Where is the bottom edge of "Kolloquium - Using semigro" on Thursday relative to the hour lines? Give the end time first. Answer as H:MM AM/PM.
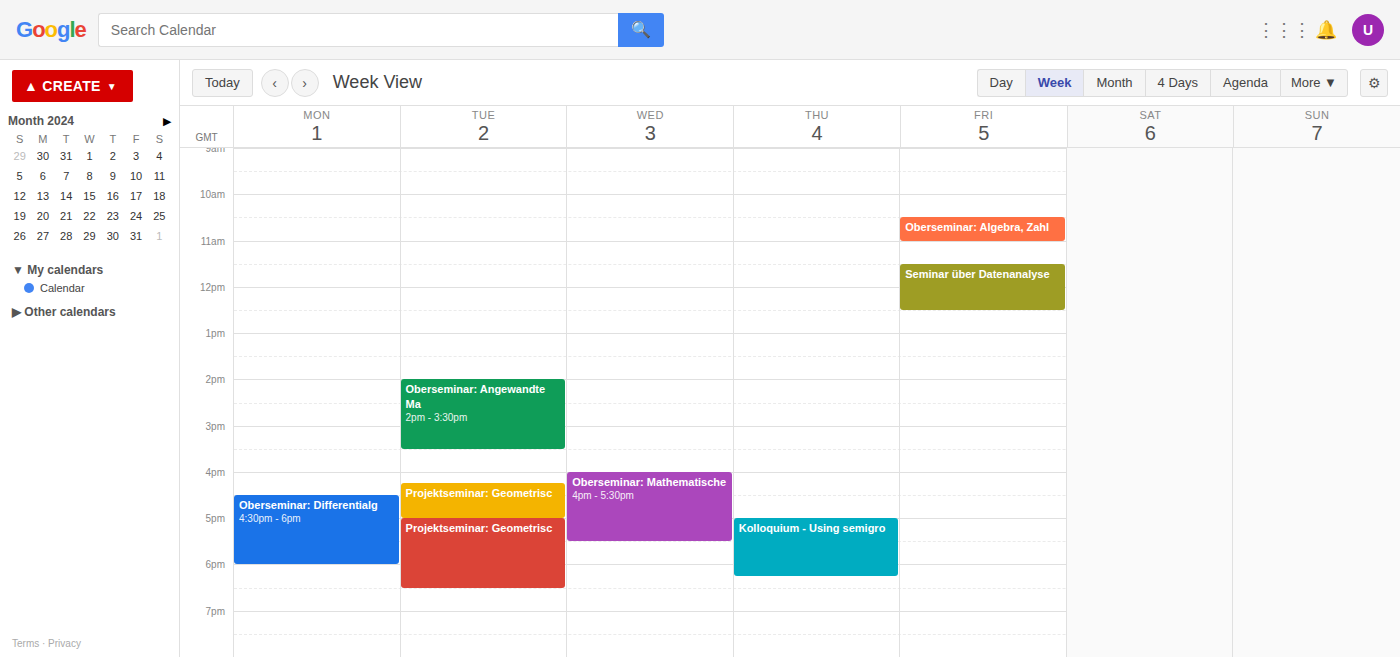
6:15 PM -- neither: a quarter of the way from the 6 PM line to the 7 PM line.